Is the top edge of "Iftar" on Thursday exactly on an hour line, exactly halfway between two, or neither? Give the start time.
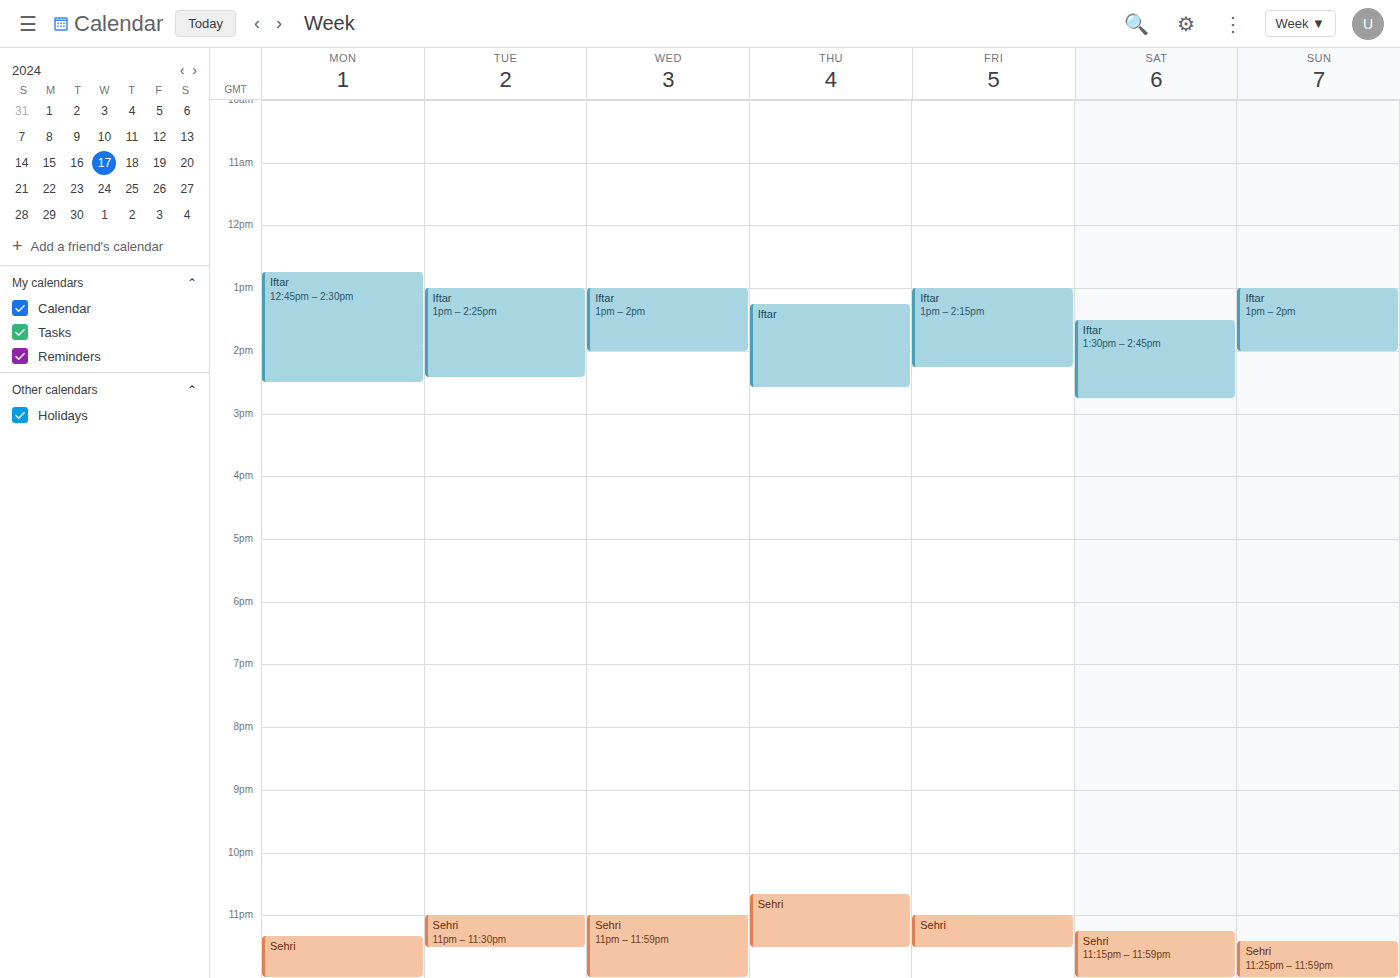
13:15 -- neither: a quarter of the way from the 13:00 line to the 14:00 line.